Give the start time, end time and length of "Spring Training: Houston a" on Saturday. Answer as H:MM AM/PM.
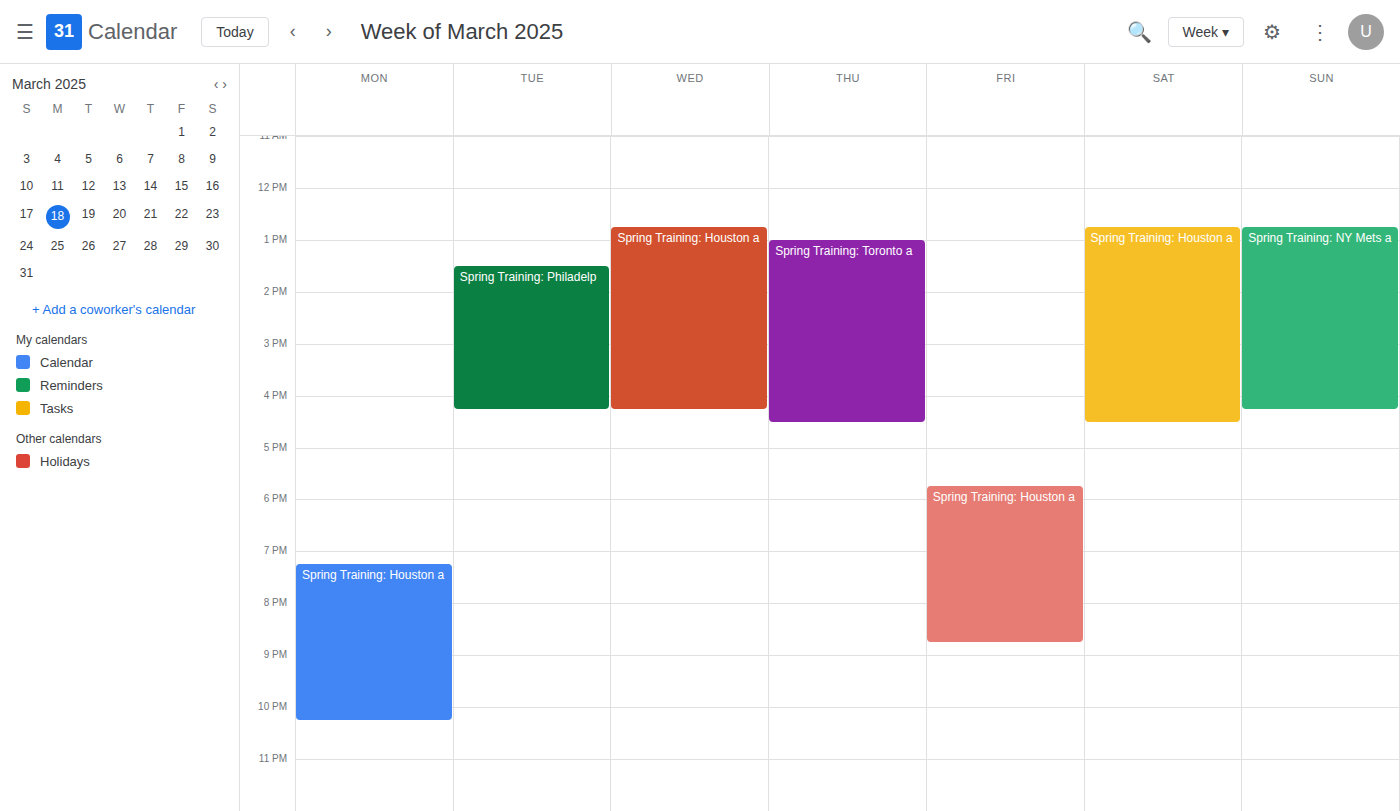
12:45 PM to 4:30 PM, 3 hours 45 minutes